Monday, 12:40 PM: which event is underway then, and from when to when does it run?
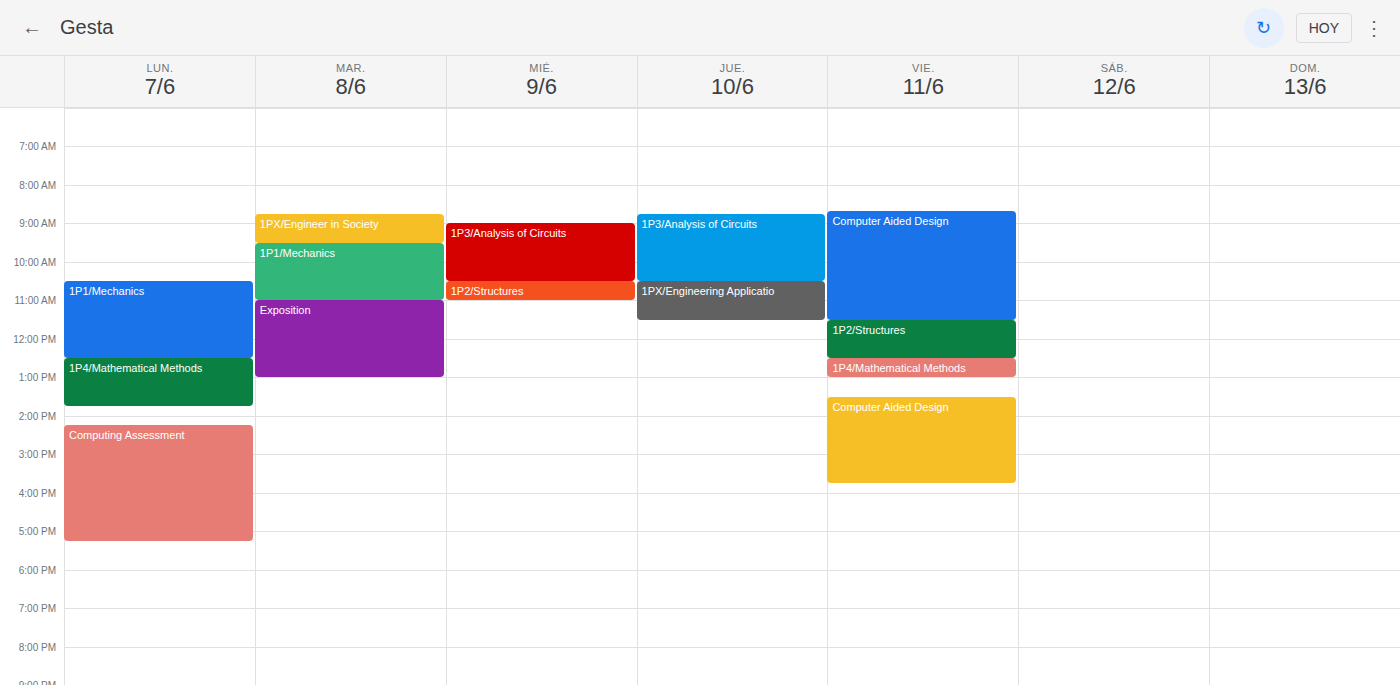
"1P4/Mathematical Methods", 12:30 PM to 1:45 PM